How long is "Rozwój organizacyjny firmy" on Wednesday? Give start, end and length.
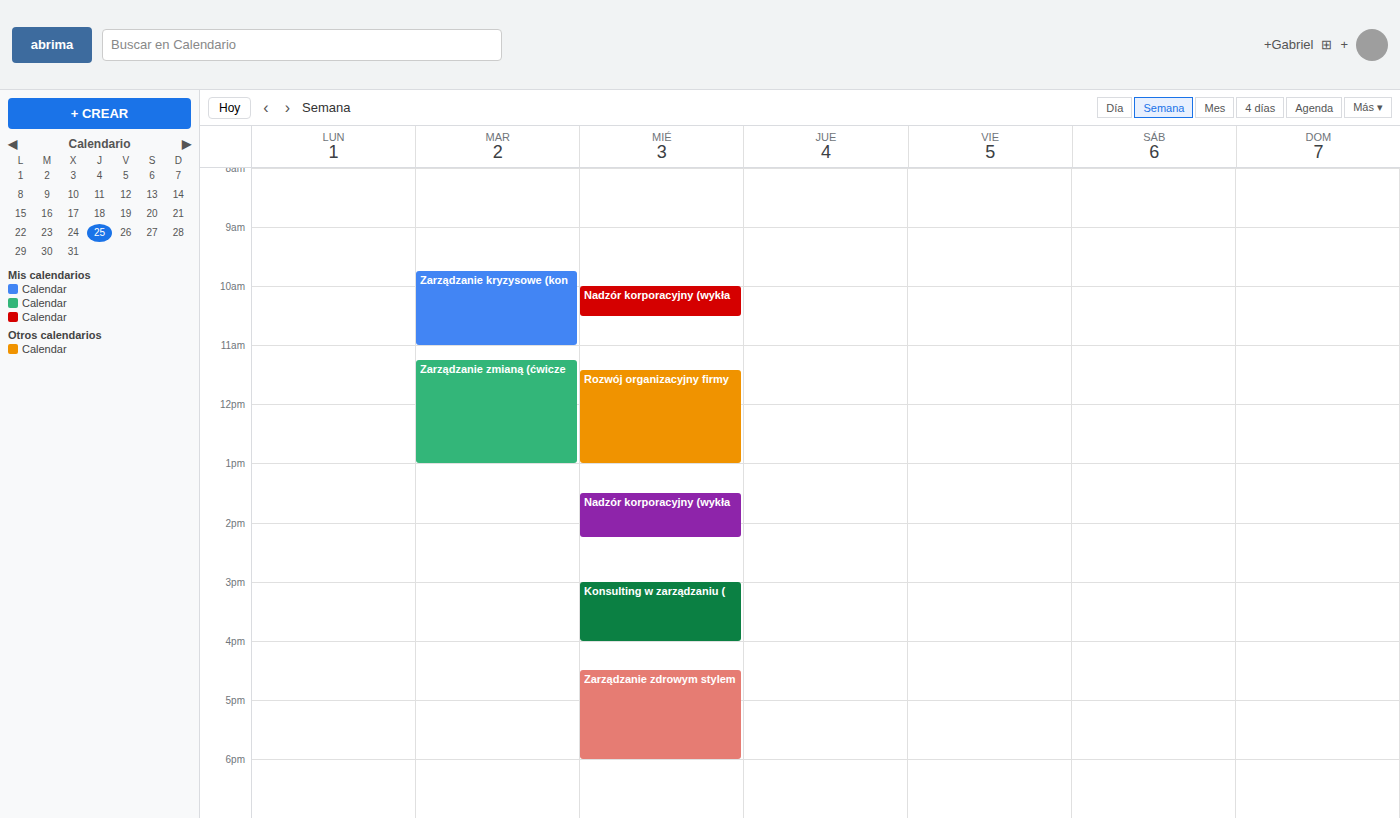
11:25 AM to 1:00 PM, 1 hour 35 minutes